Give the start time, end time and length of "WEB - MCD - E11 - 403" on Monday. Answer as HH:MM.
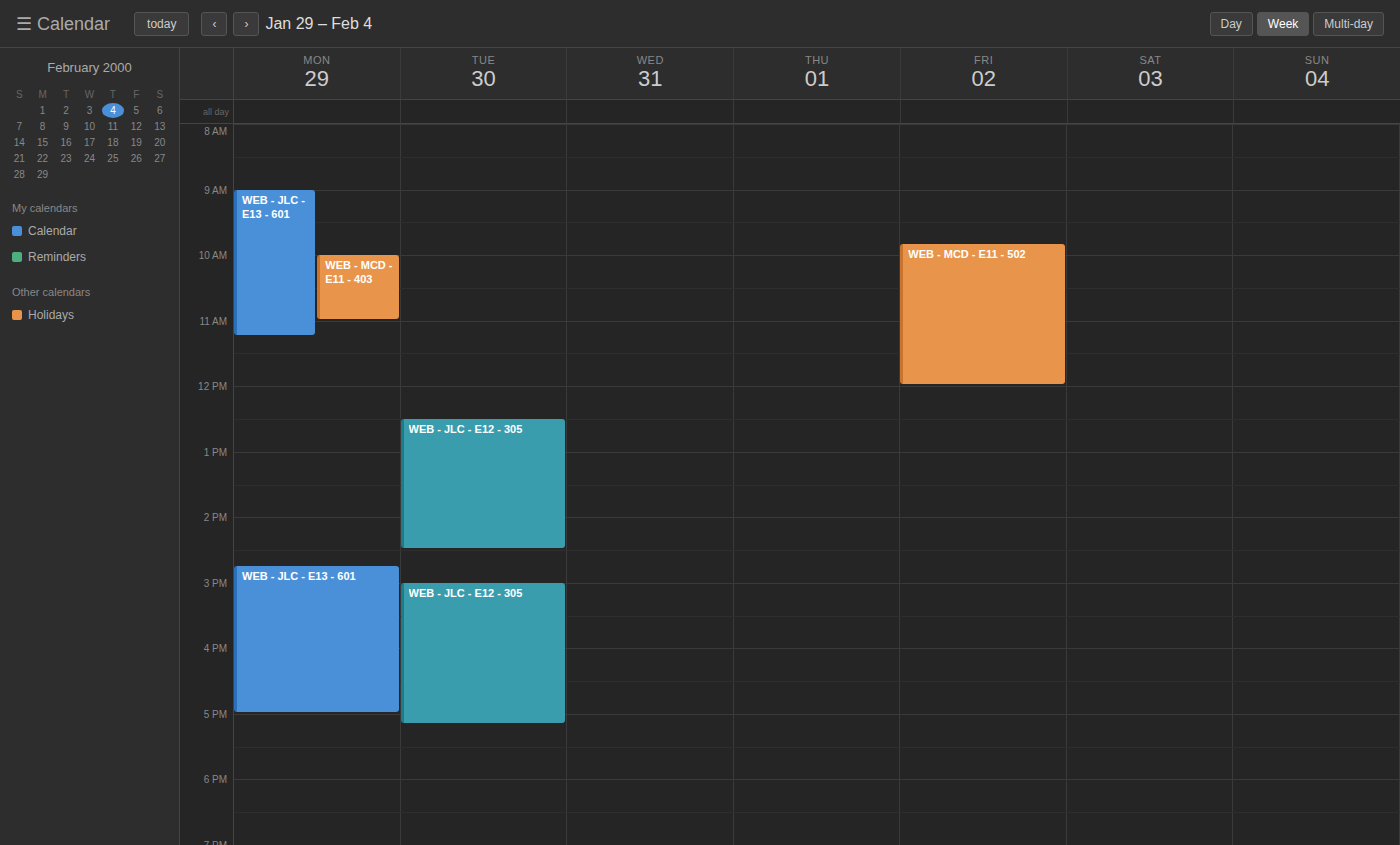
10:00 to 11:00, 1 hour